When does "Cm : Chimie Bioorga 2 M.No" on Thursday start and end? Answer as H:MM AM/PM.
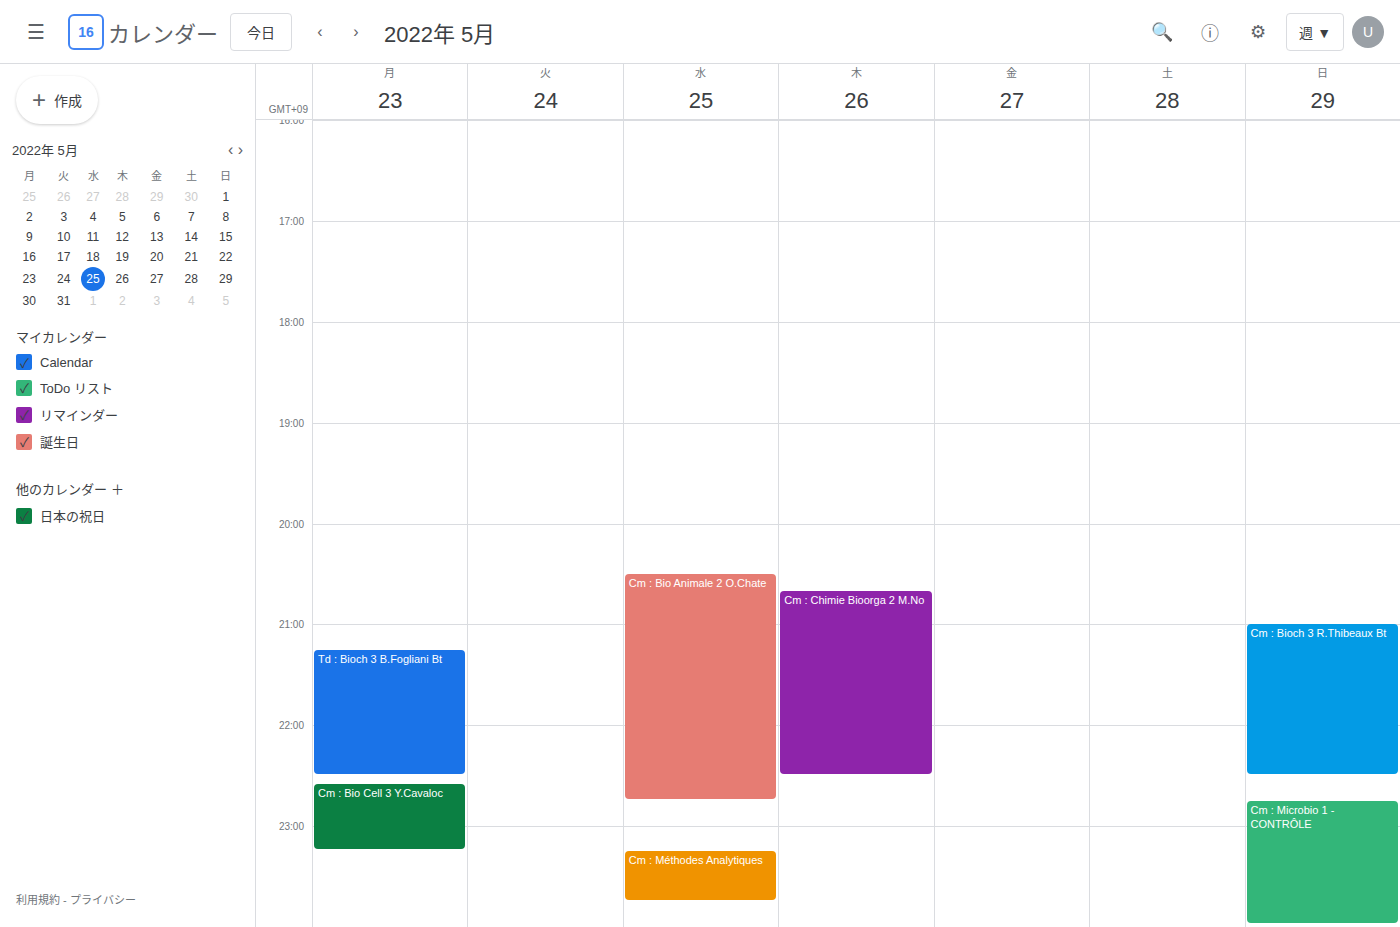
8:40 PM to 10:30 PM